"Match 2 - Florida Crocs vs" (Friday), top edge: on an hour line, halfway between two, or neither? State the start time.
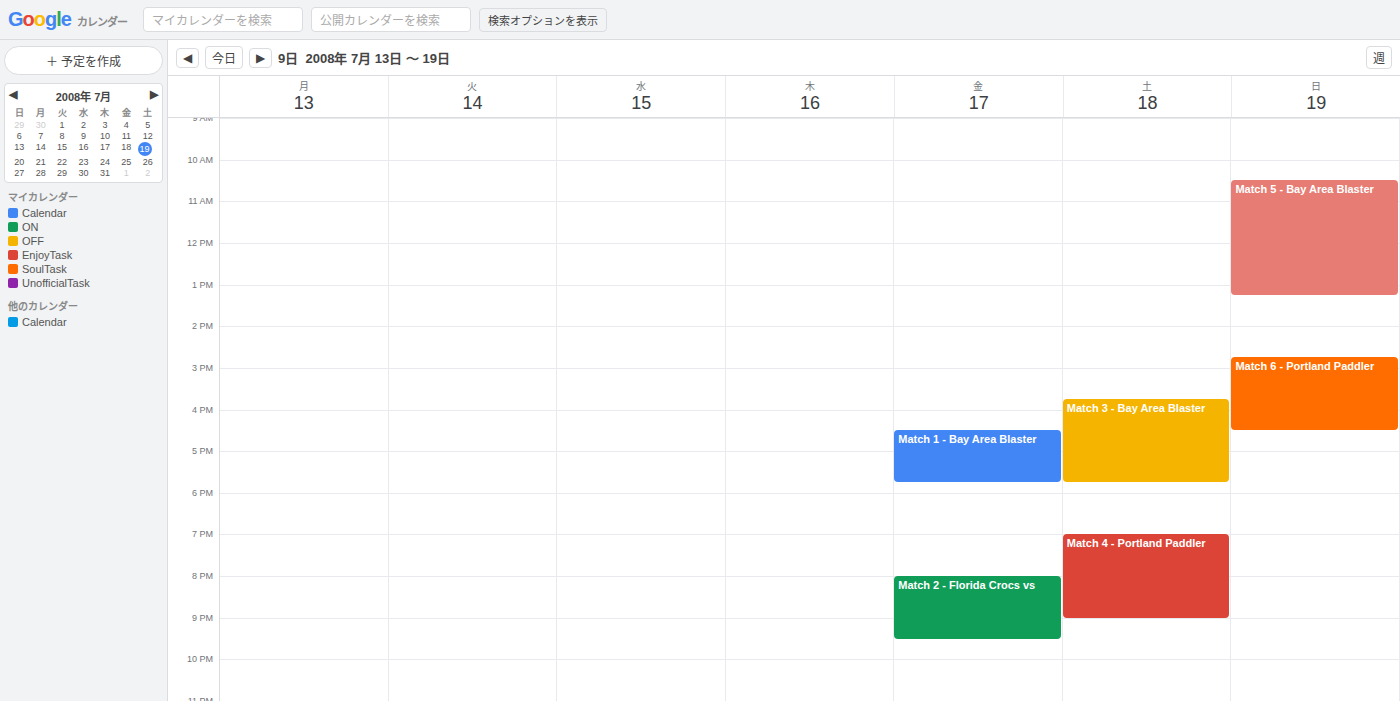
8:00 PM -- exactly on the 8 PM line.